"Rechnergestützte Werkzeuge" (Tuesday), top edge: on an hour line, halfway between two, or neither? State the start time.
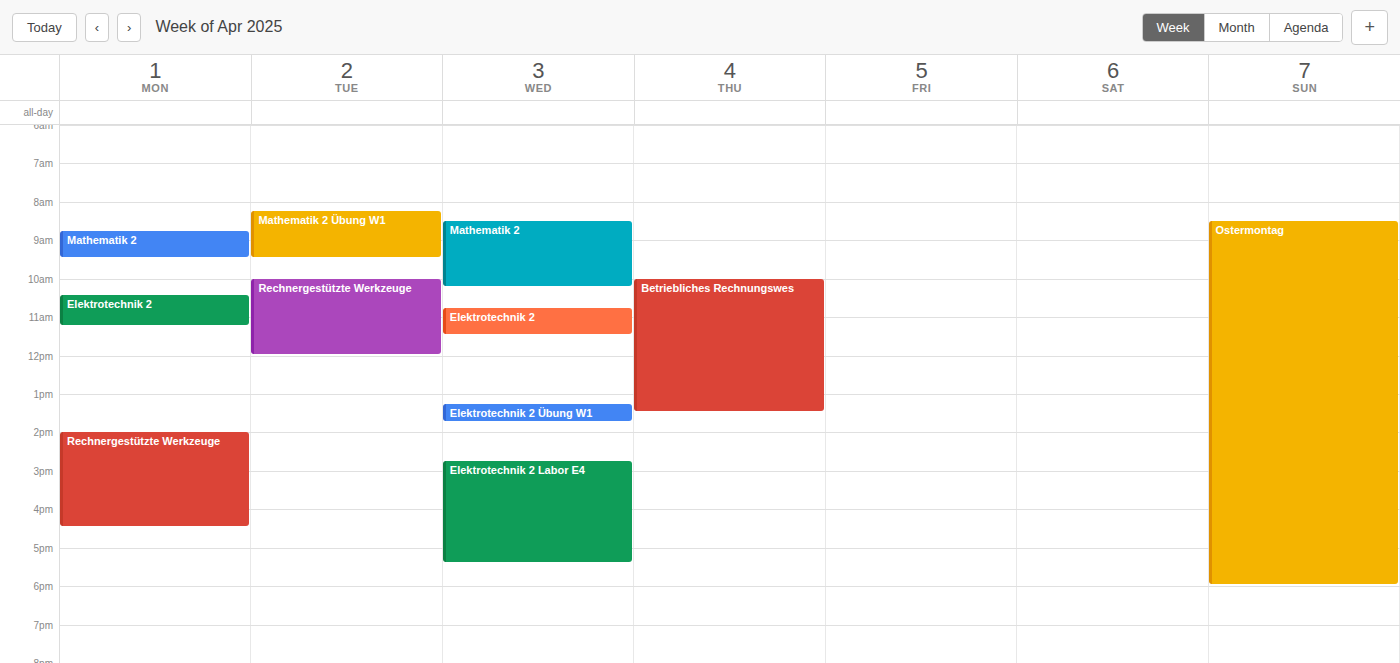
10:00 AM -- exactly on the 10 AM line.